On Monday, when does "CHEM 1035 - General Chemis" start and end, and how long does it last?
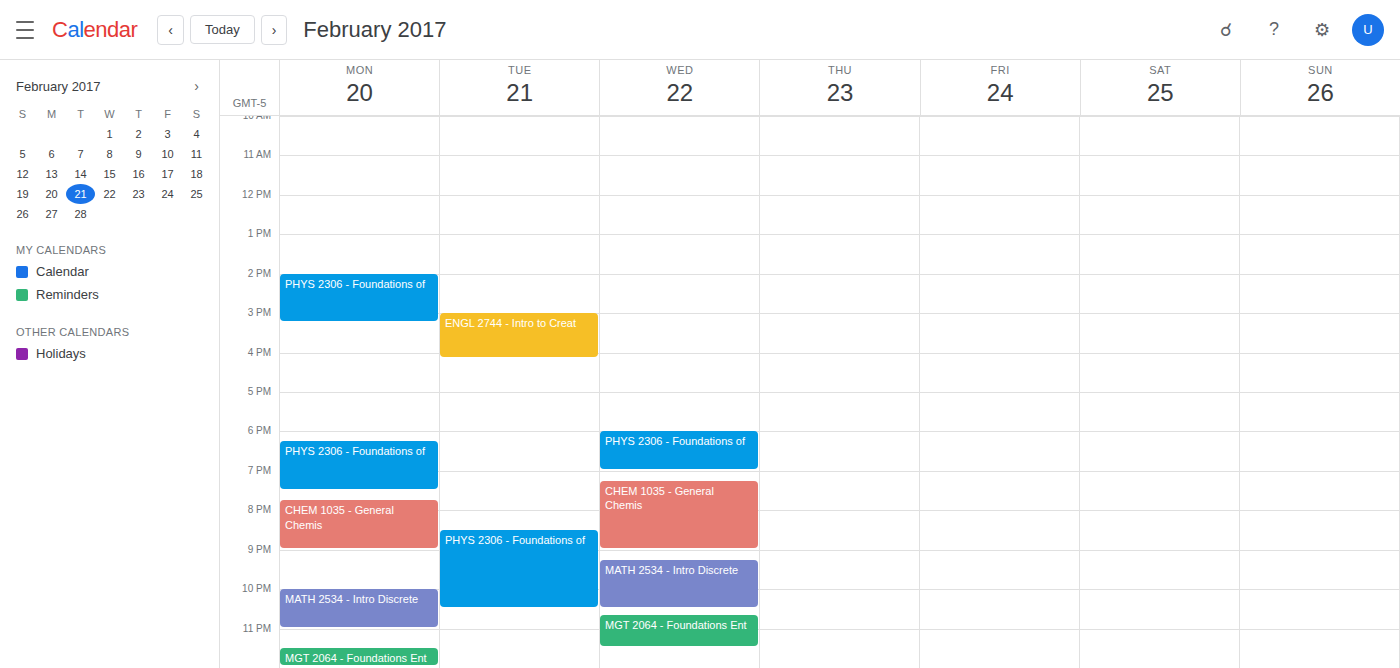
7:45 PM to 9:00 PM, 1 hour 15 minutes